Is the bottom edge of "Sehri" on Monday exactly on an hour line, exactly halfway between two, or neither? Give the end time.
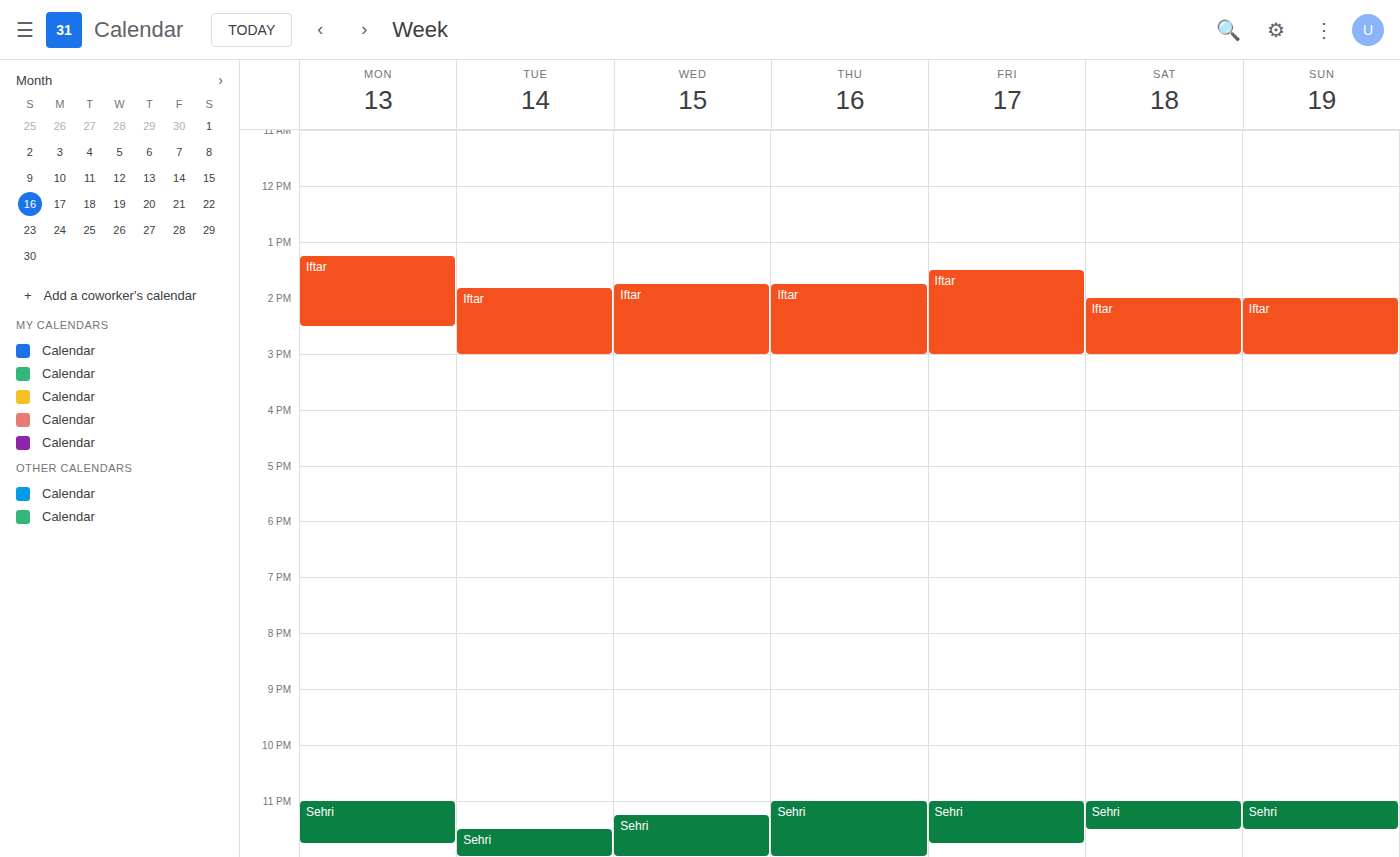
11:45 PM -- neither: three quarters of the way from the 11 PM line to the 12 AM line.